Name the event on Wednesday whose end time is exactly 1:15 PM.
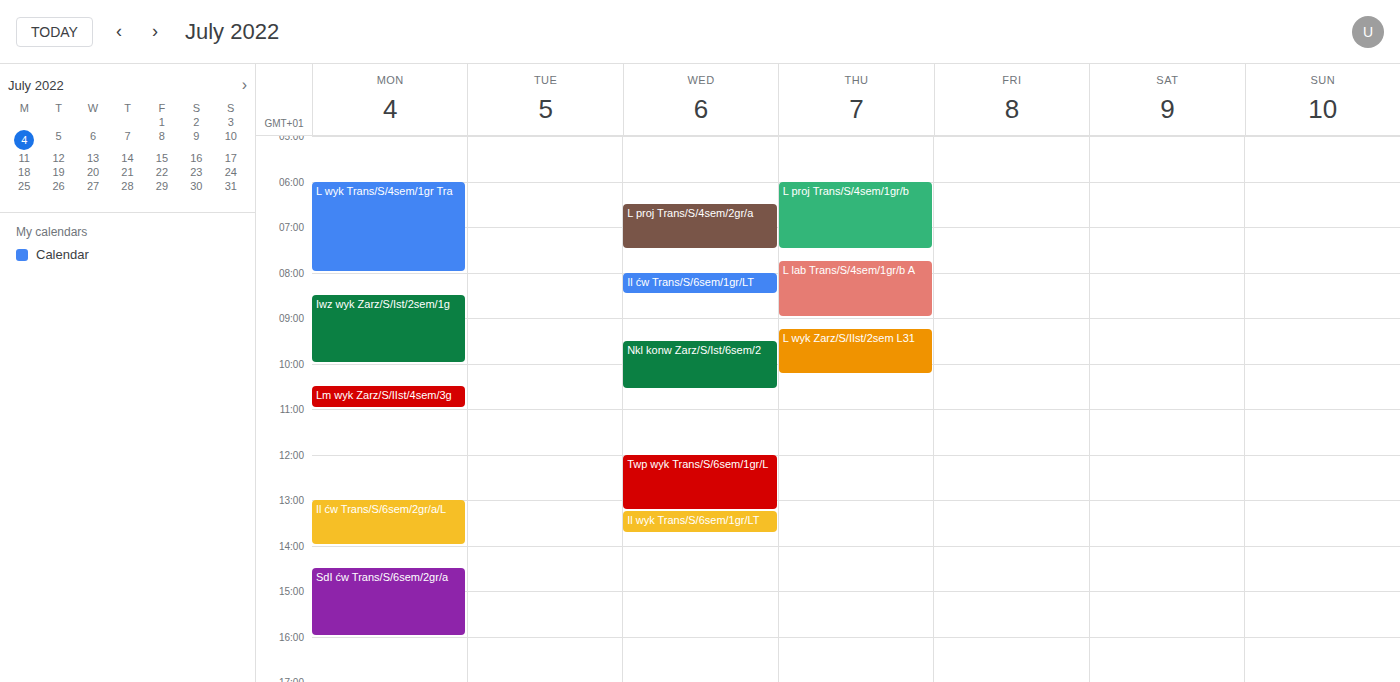
"Twp wyk Trans/S/6sem/1gr/L"